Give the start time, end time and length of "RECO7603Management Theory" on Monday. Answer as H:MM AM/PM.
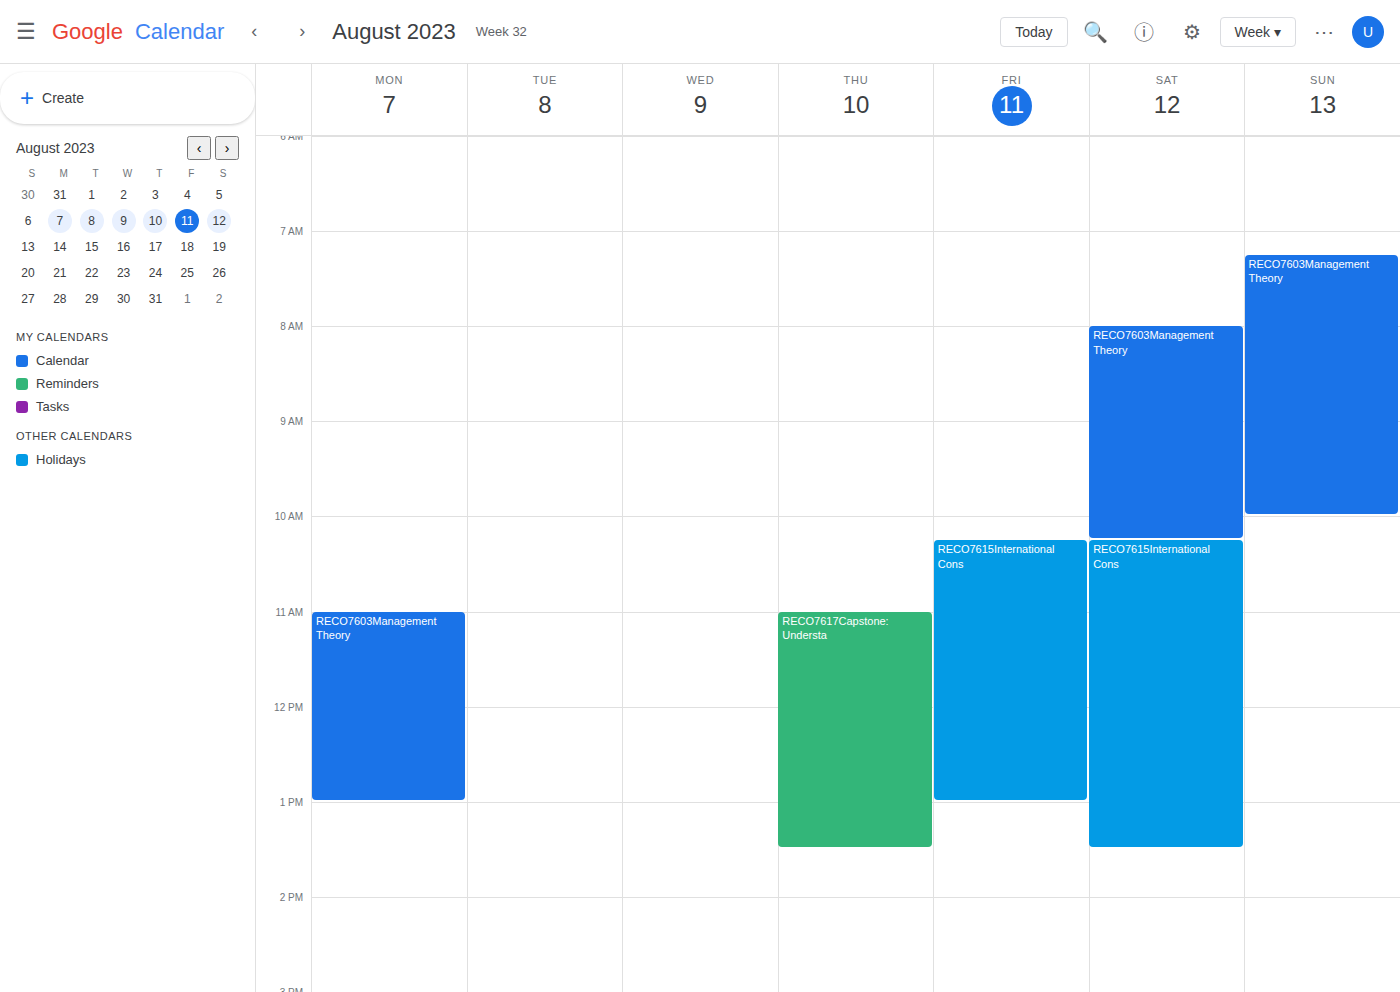
11:00 AM to 1:00 PM, 2 hours